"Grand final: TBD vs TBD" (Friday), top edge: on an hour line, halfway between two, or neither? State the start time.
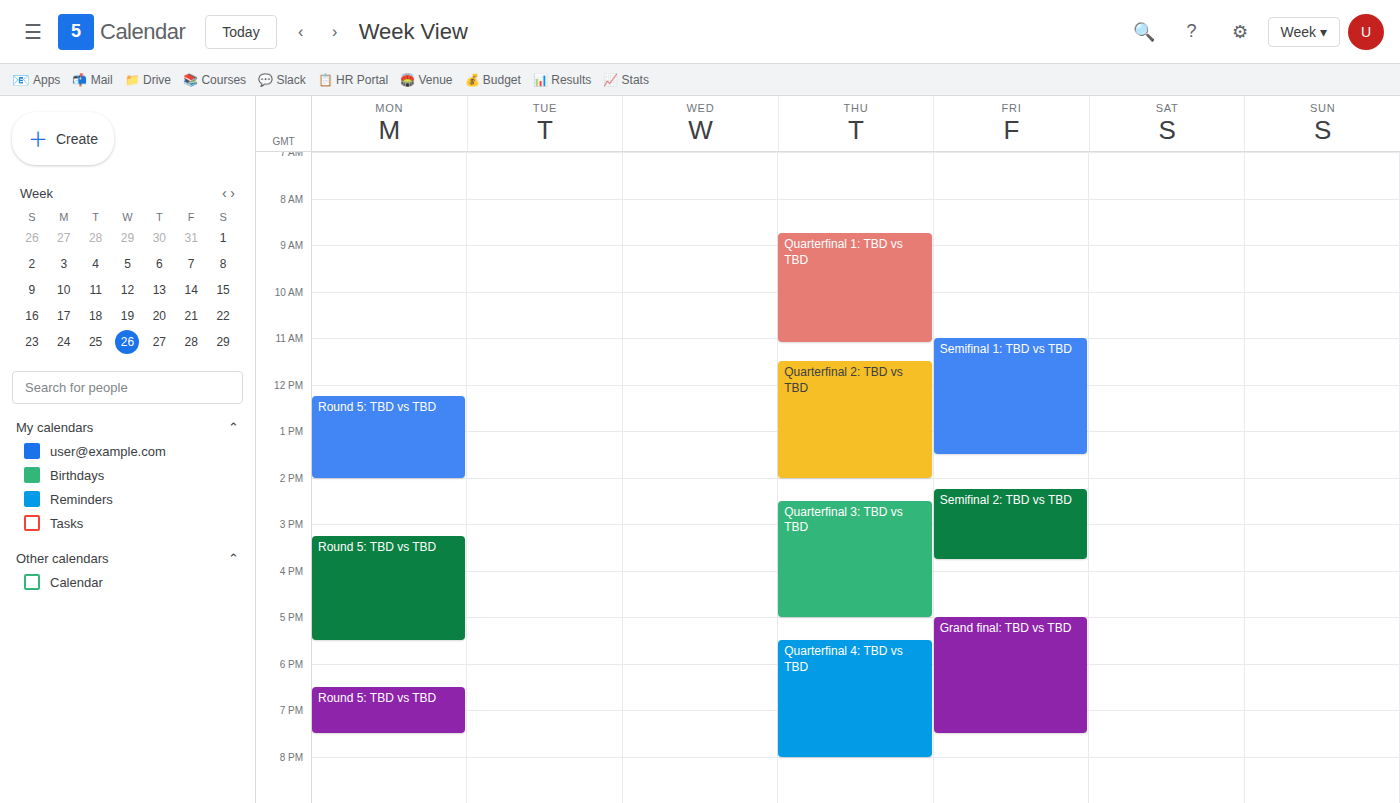
5:00 PM -- exactly on the 5 PM line.